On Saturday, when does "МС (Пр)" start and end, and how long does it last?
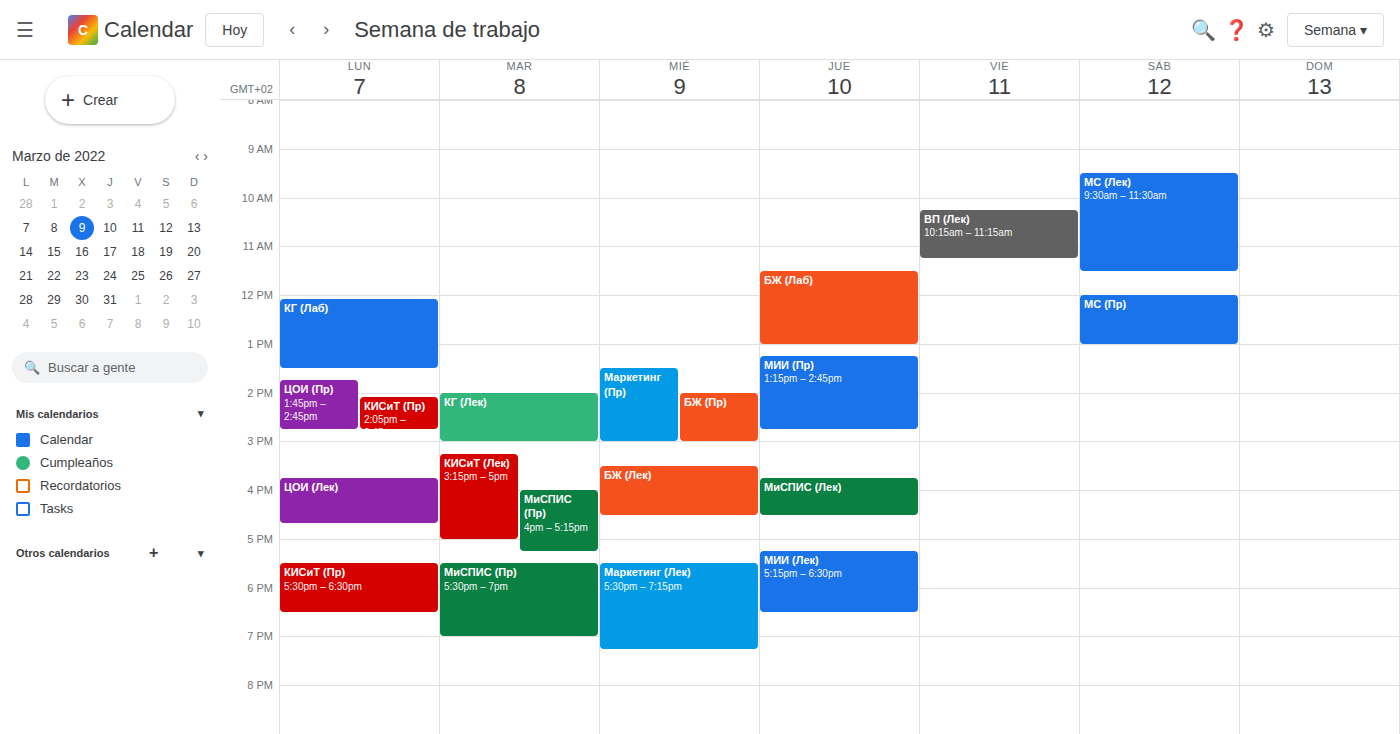
12:00 PM to 1:00 PM, 1 hour